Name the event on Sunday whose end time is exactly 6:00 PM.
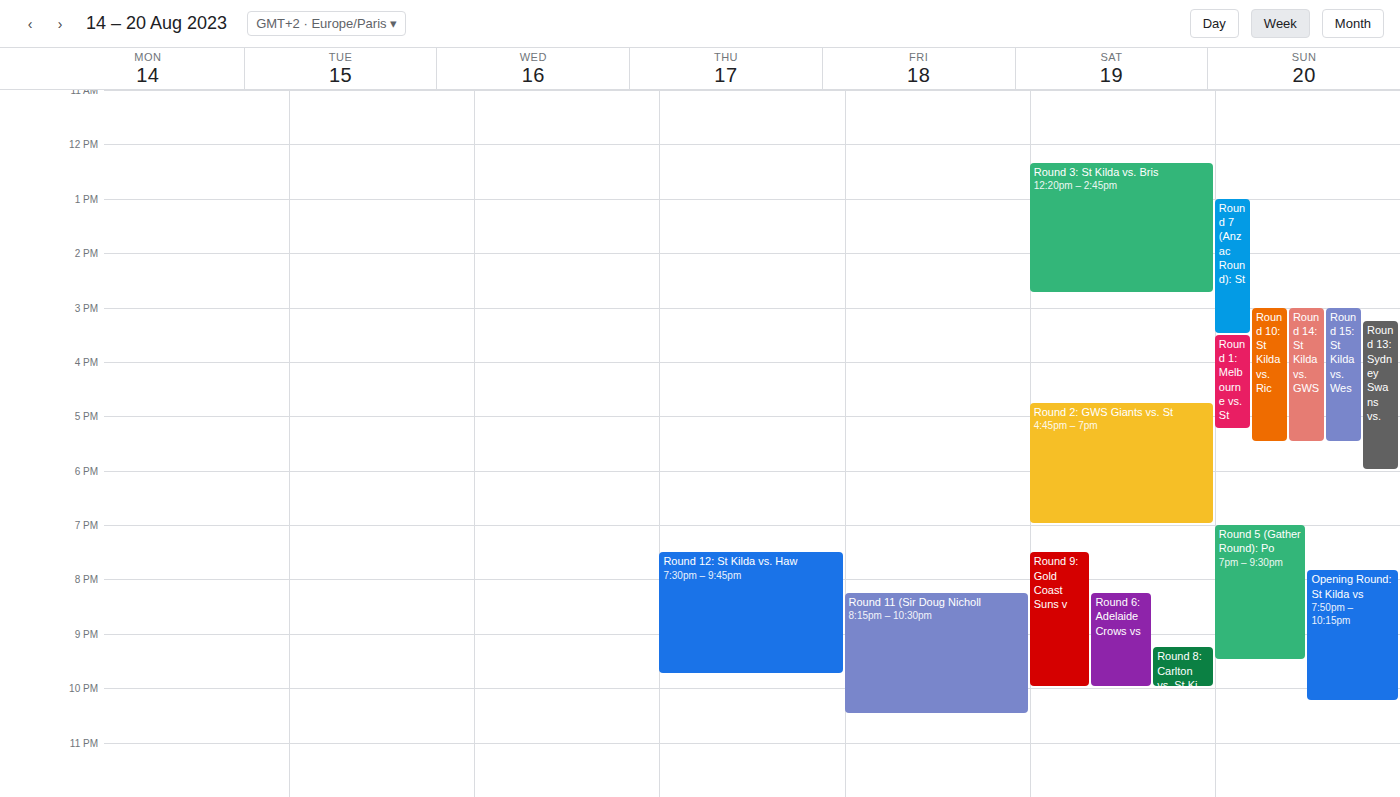
"Round 13: Sydney Swans vs."